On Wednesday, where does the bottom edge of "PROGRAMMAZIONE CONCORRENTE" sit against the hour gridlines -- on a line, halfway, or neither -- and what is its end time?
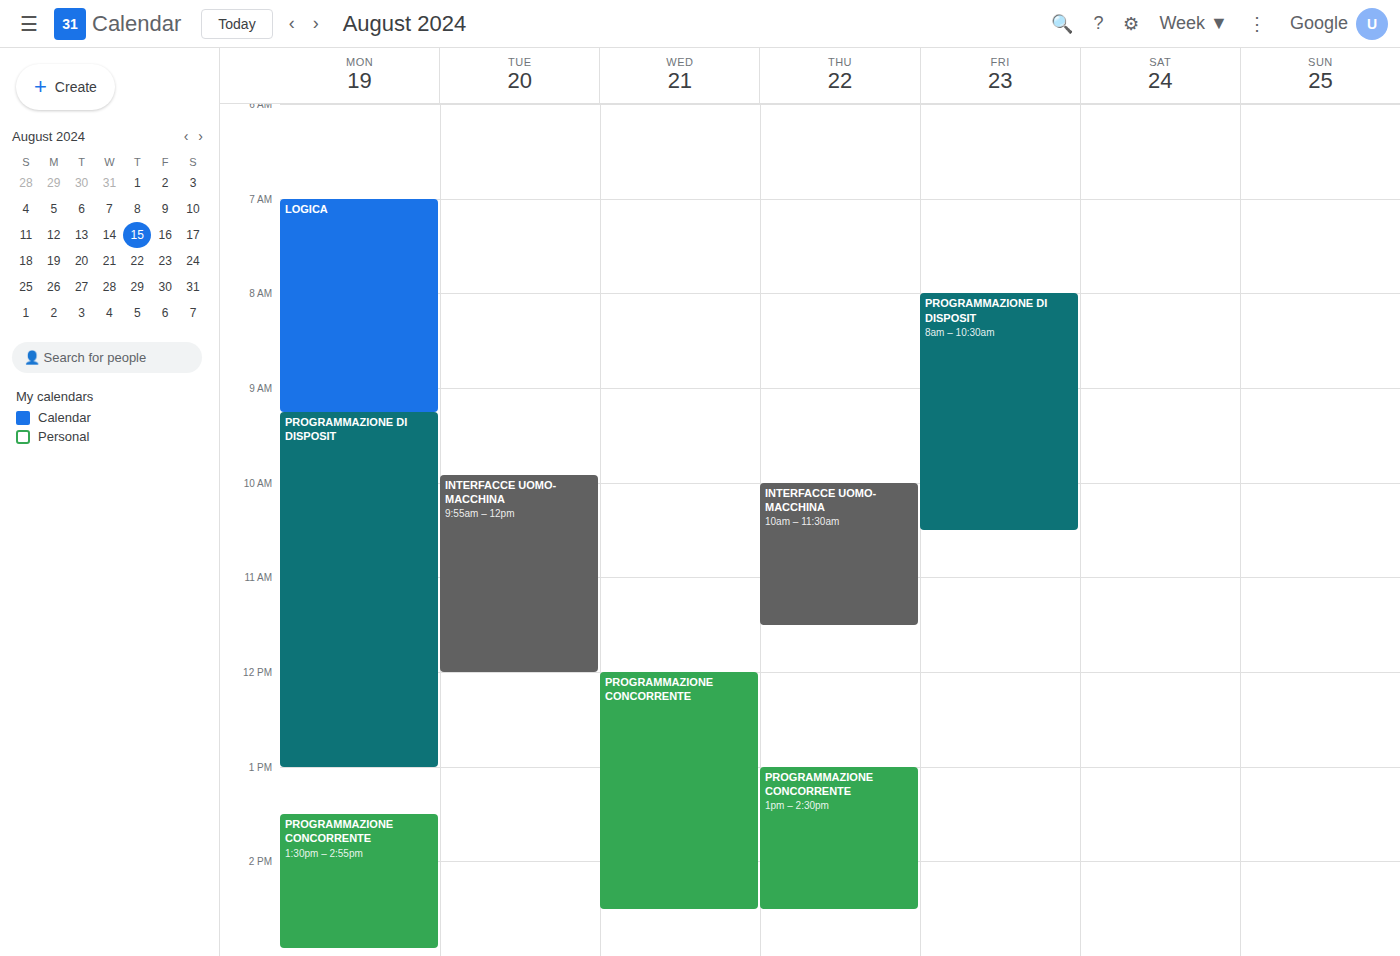
14:30 -- halfway between the 14:00 and 15:00 lines.